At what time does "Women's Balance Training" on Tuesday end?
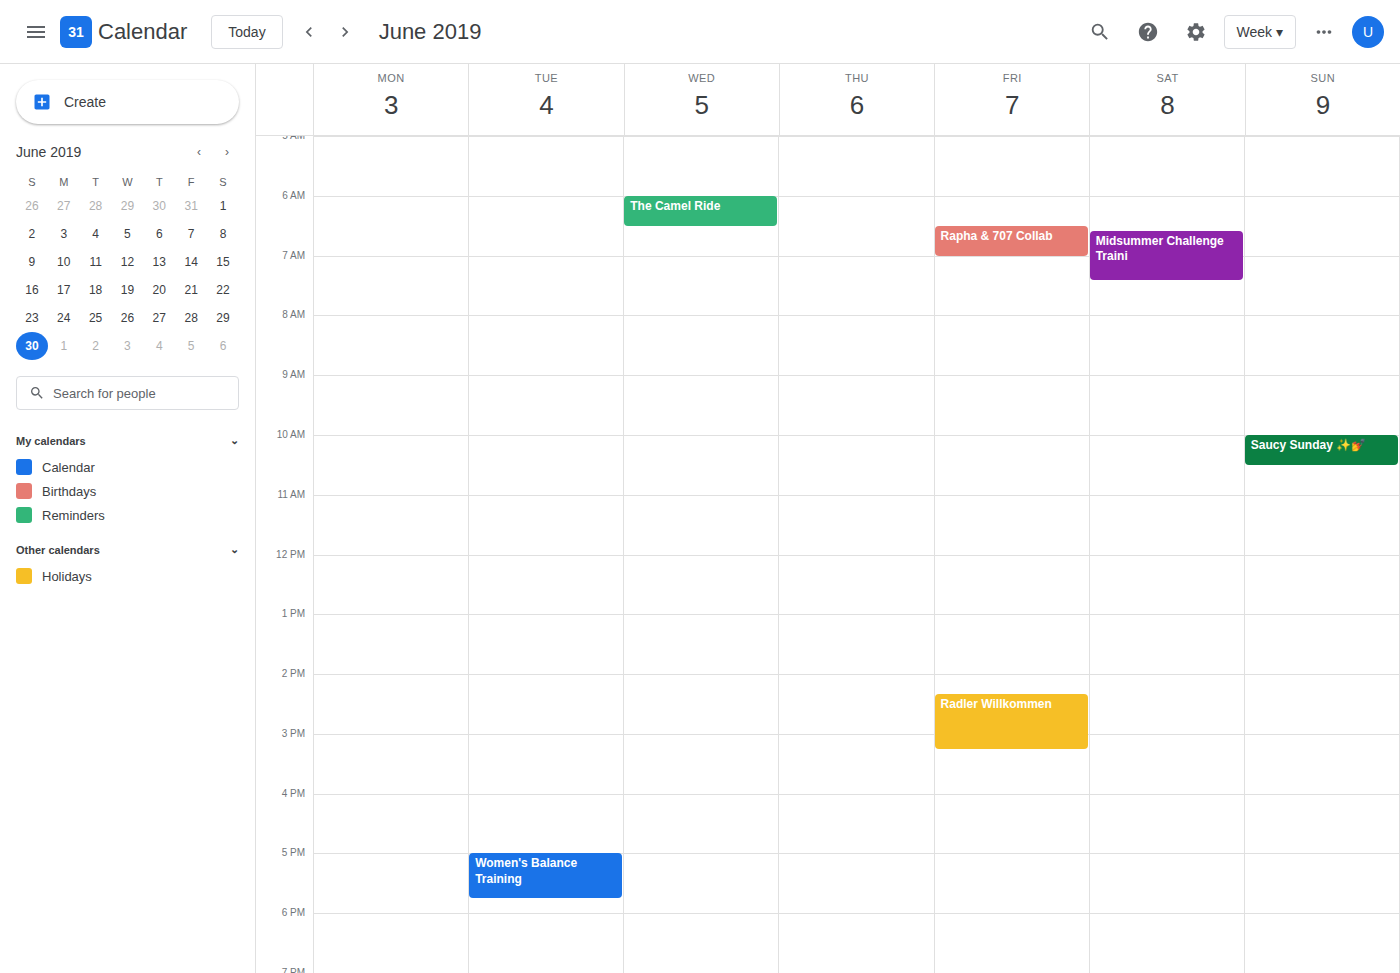
5:45 PM